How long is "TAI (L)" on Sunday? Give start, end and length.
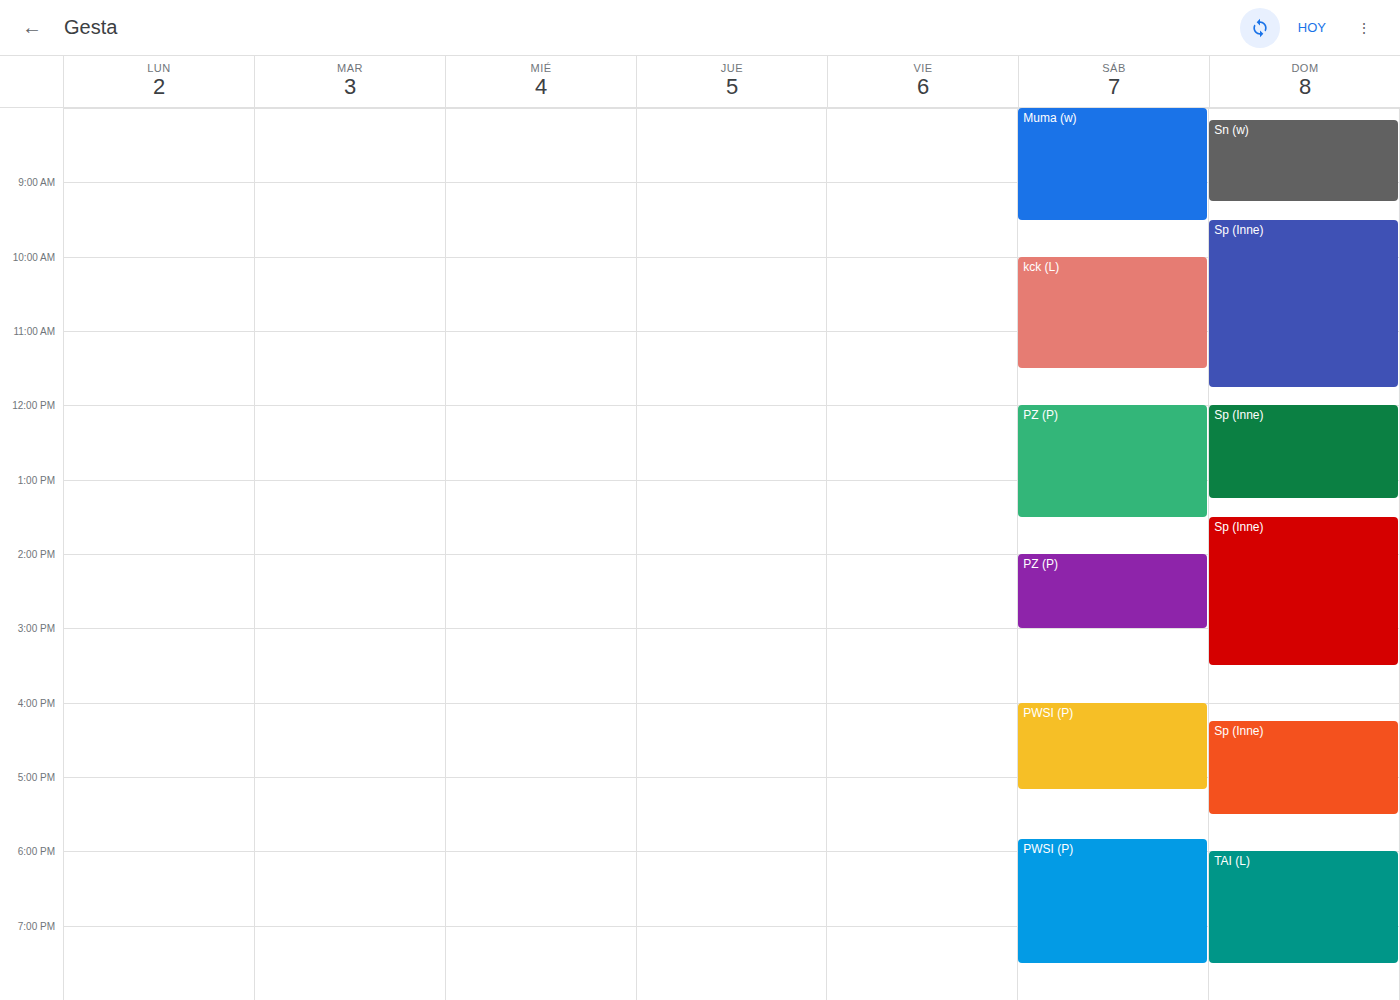
18:00 to 19:30, 1 hour 30 minutes